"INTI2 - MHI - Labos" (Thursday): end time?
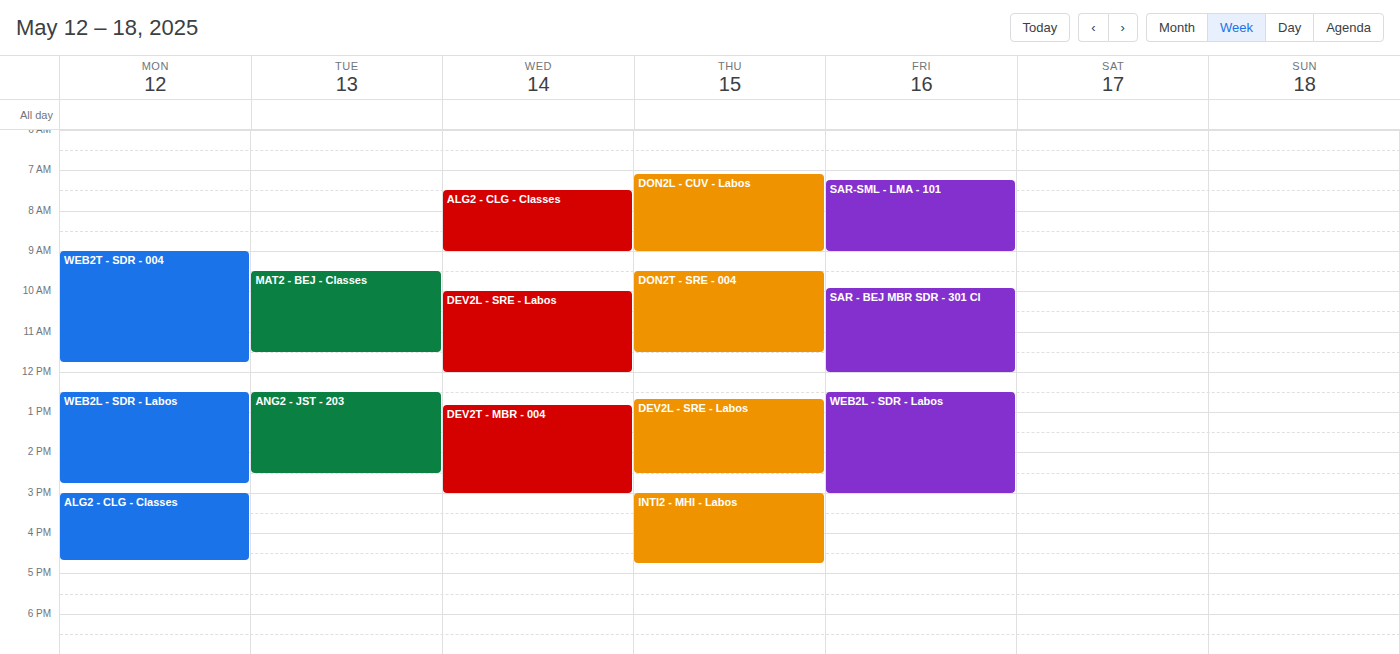
4:45 PM